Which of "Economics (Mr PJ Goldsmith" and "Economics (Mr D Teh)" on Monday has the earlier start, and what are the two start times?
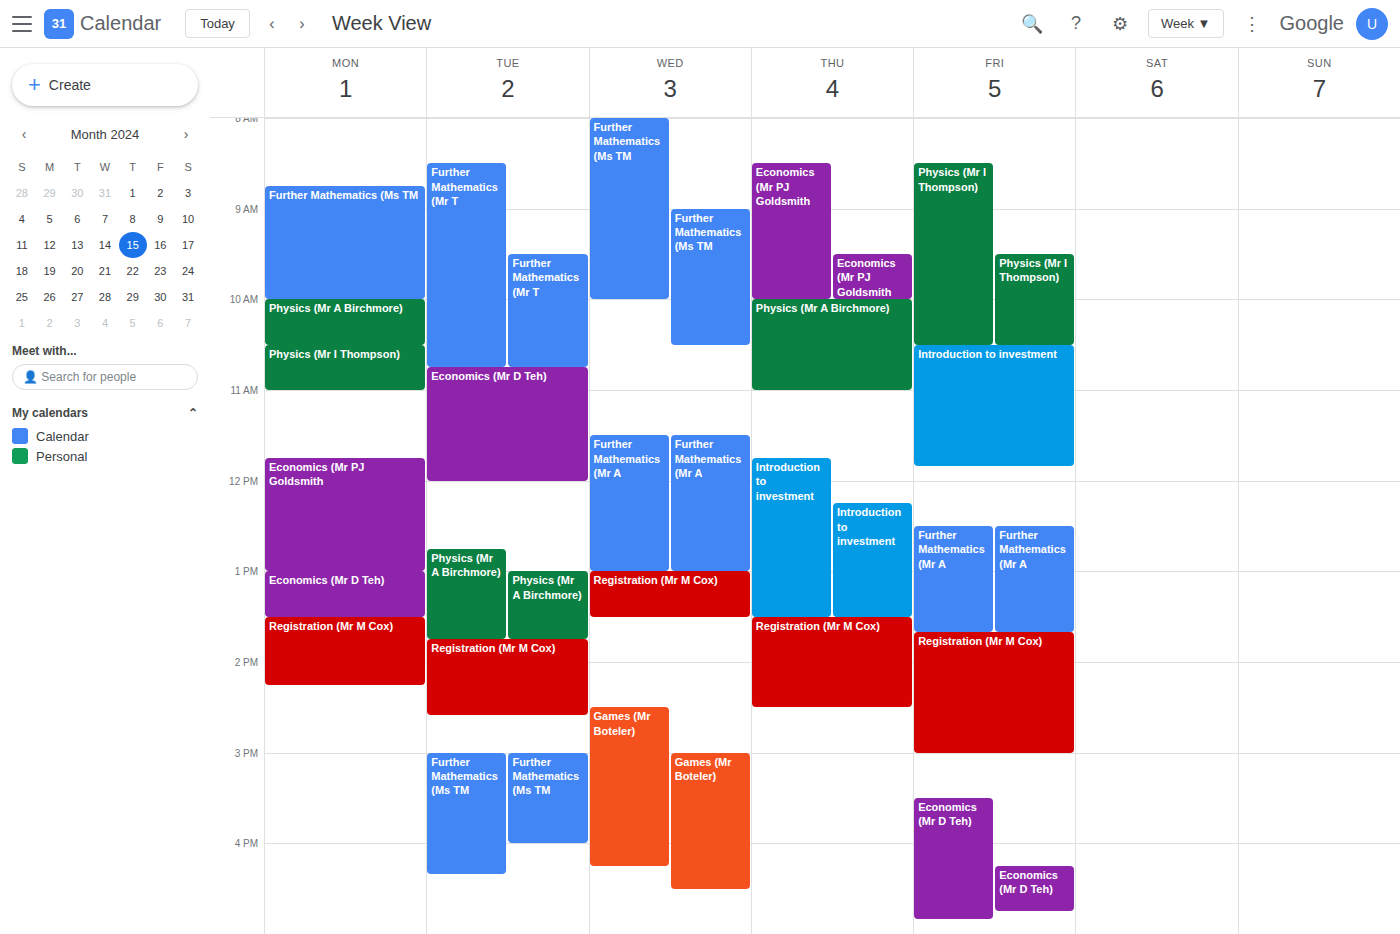
"Economics (Mr PJ Goldsmith" 11:45 AM; "Economics (Mr D Teh)" 1:00 PM.